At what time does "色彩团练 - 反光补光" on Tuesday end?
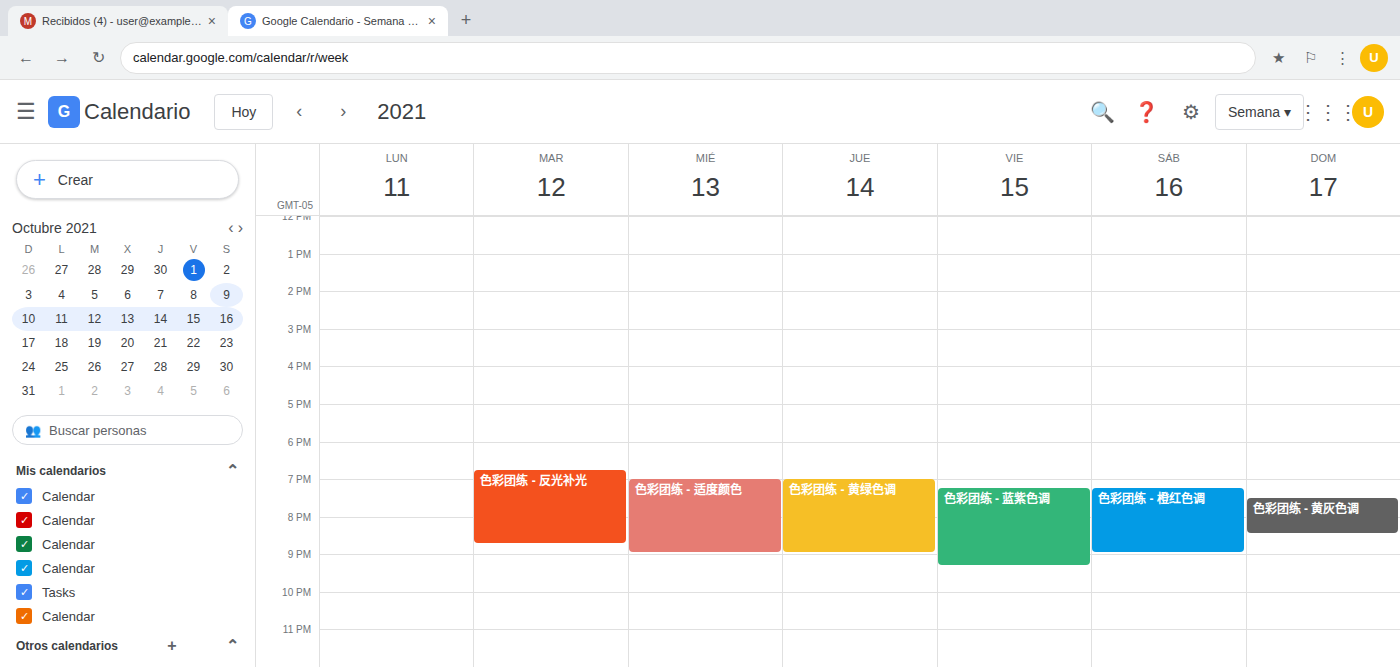
8:45 PM